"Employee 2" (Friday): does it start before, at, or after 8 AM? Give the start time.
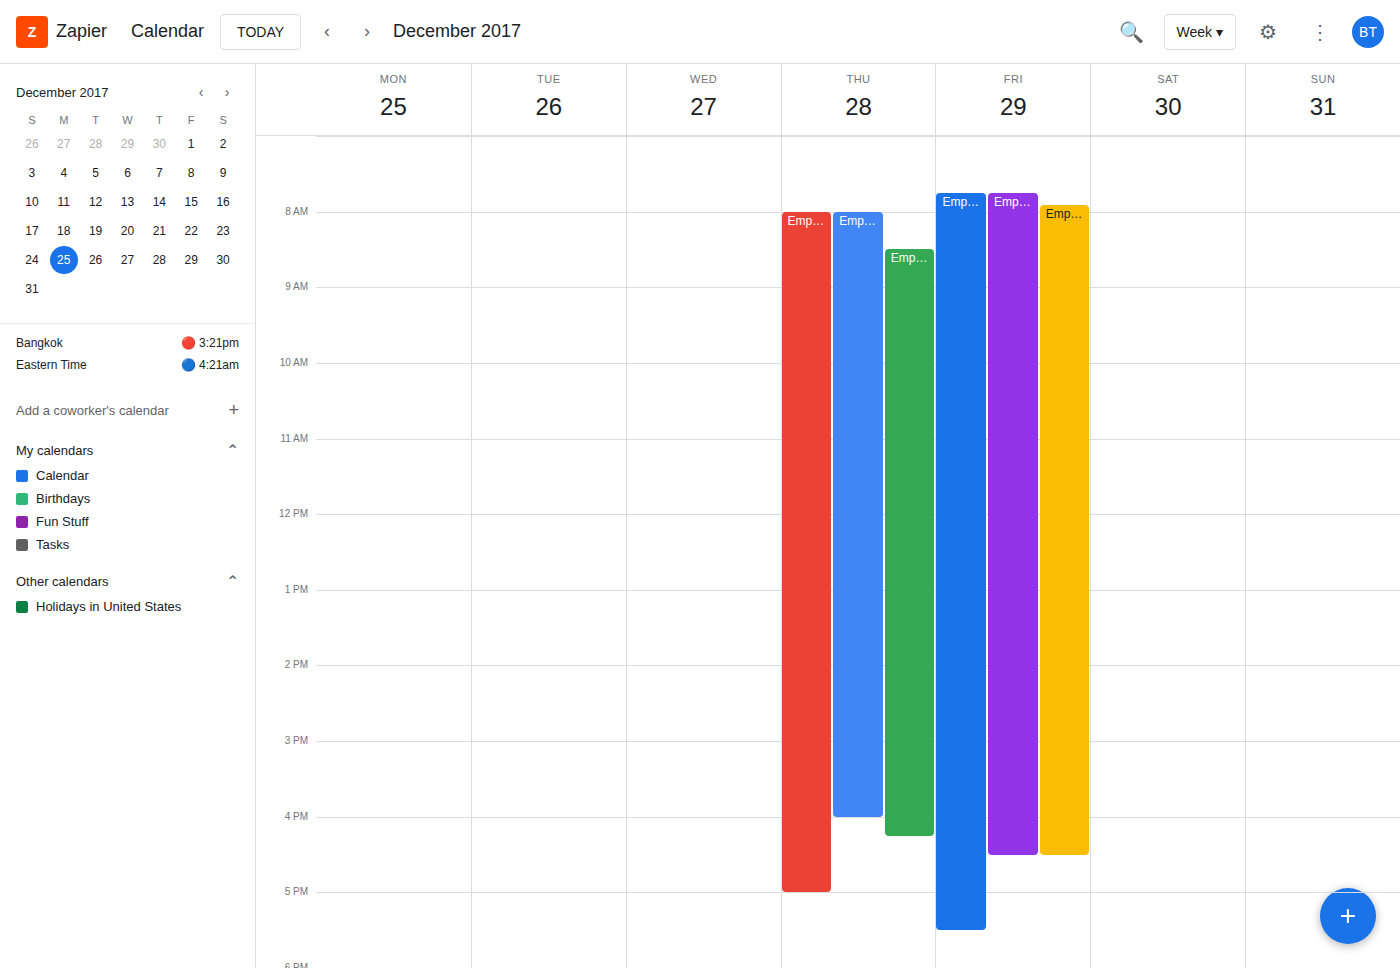
7:55 AM -- before 8 AM, 5 minutes above the 8 AM line.